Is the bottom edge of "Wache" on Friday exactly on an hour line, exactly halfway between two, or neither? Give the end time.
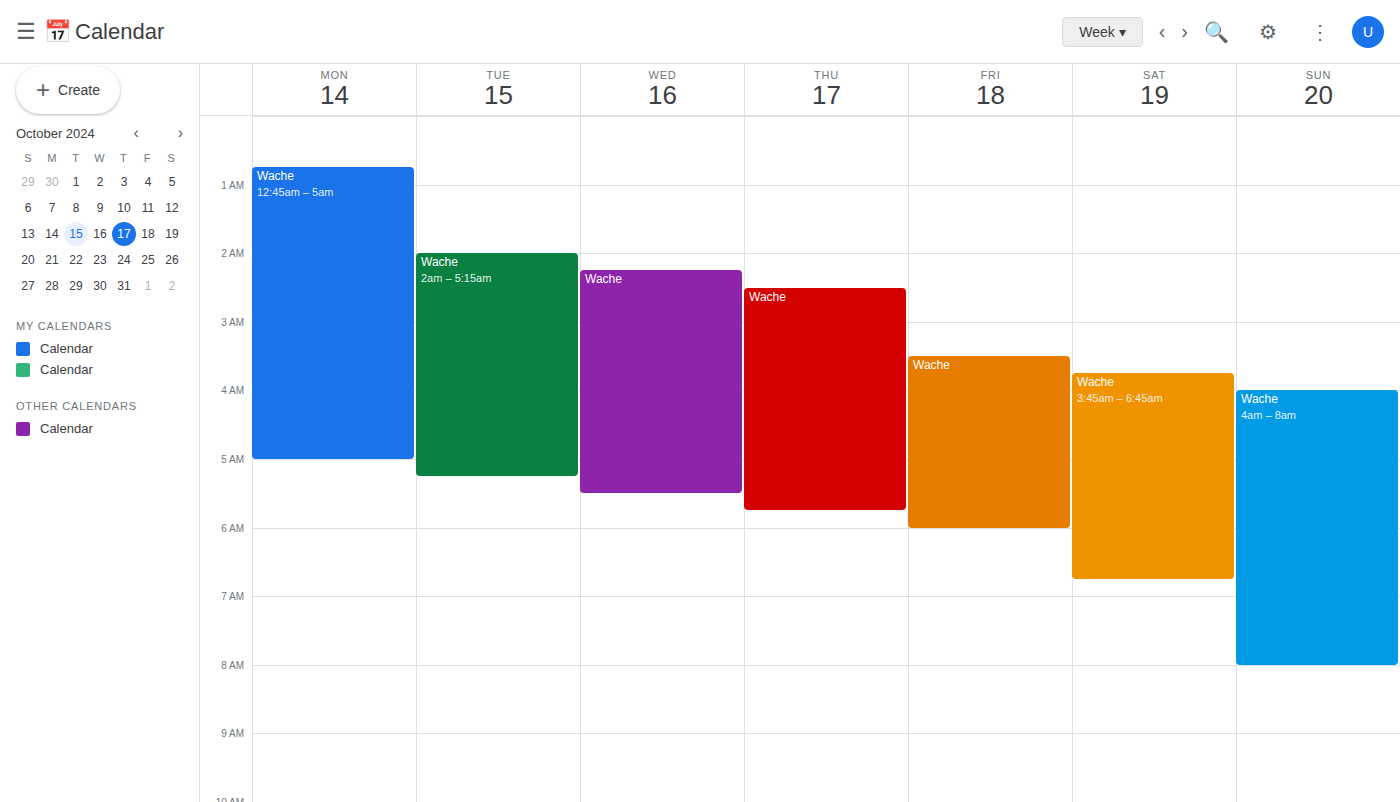
6:00 AM -- exactly on the 6 AM line.